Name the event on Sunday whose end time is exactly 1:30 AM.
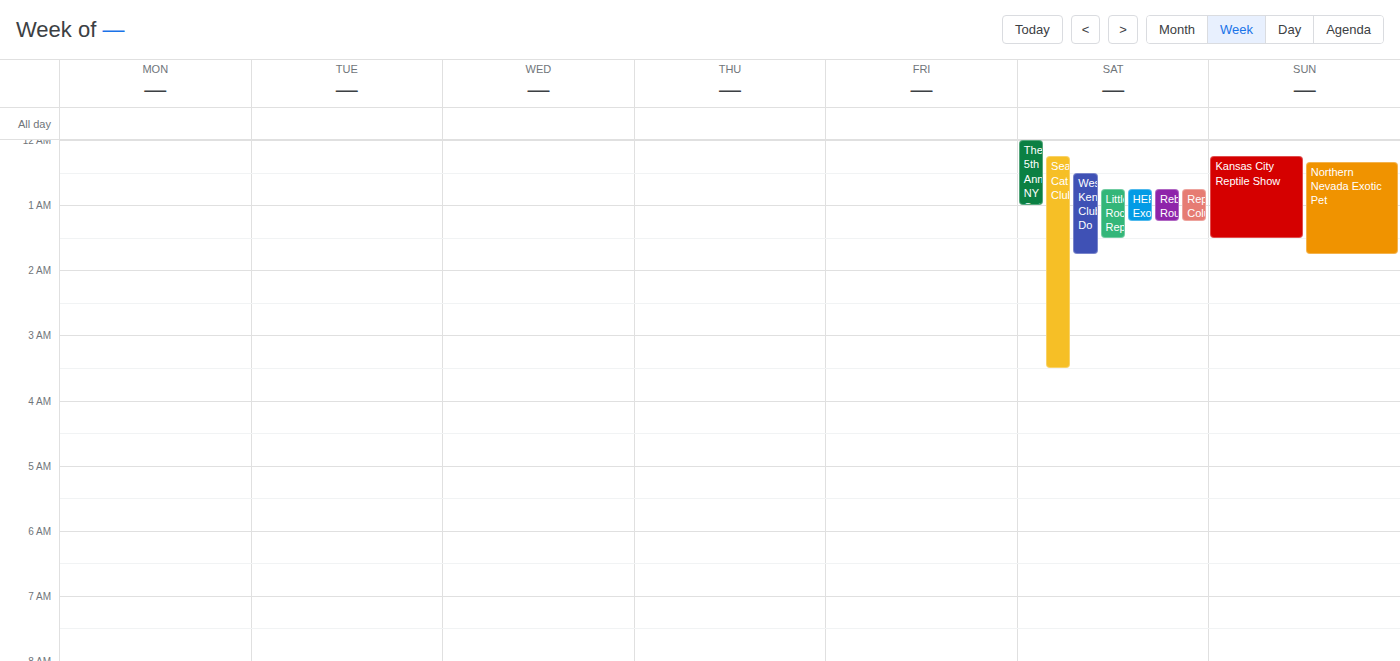
"Kansas City Reptile Show"